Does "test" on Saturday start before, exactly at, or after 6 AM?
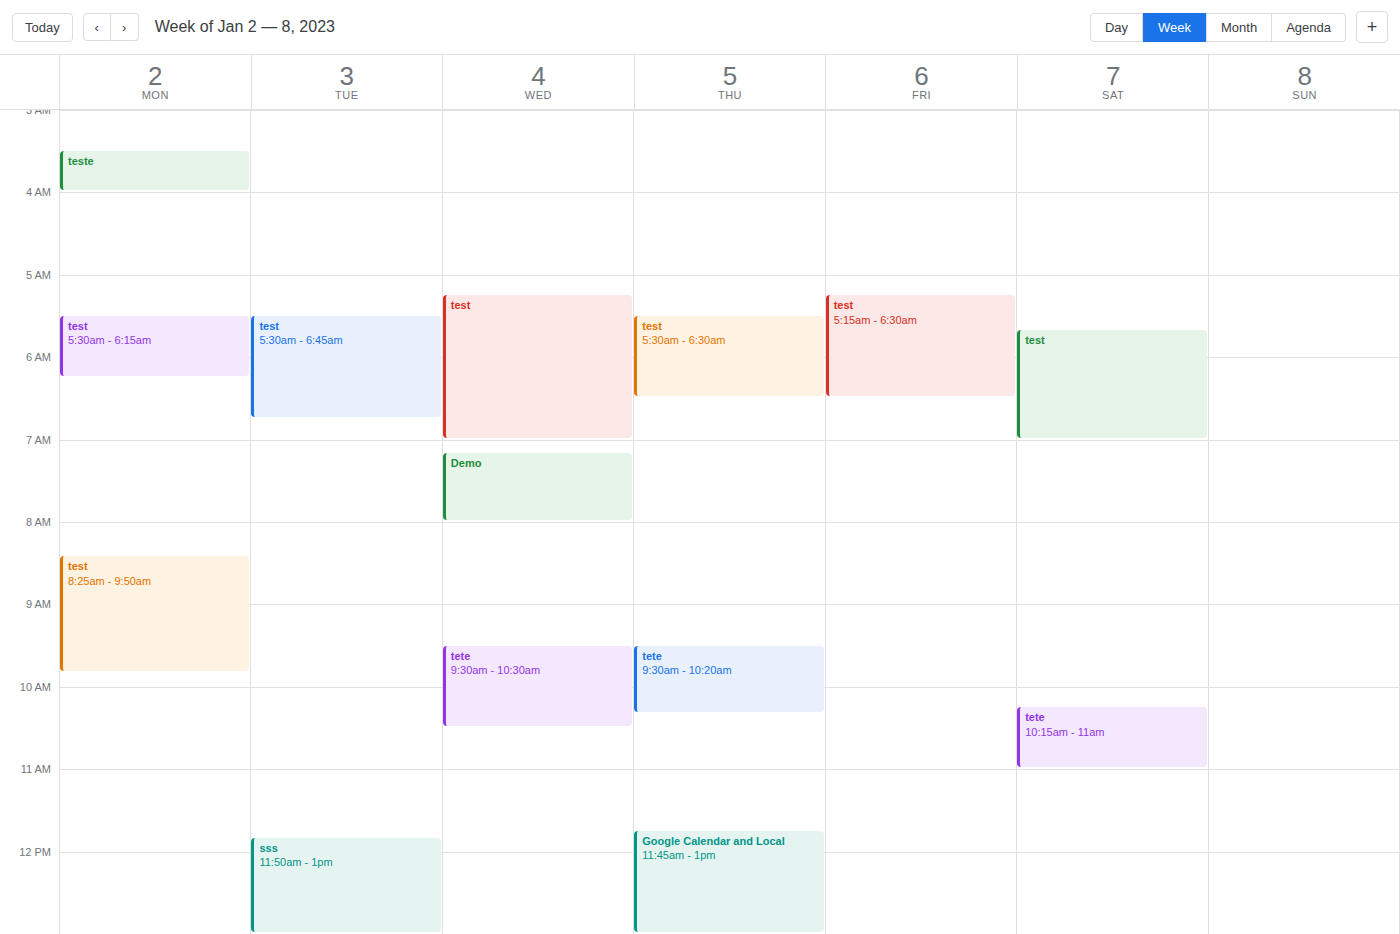
5:40 AM -- before 6 AM, 20 minutes above the 6 AM line.